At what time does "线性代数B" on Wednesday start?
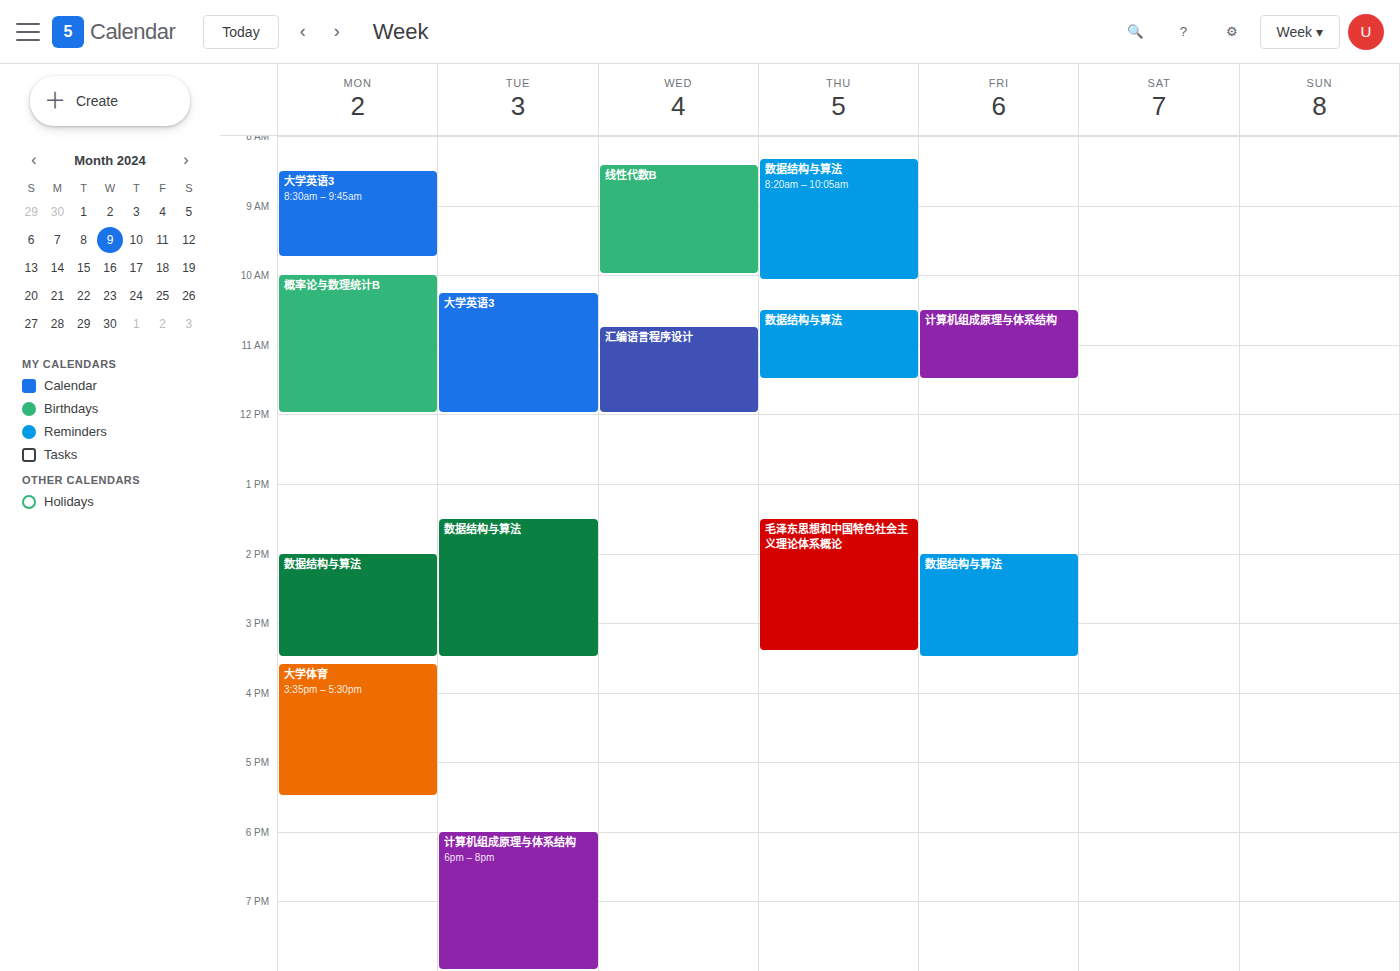
8:25 AM